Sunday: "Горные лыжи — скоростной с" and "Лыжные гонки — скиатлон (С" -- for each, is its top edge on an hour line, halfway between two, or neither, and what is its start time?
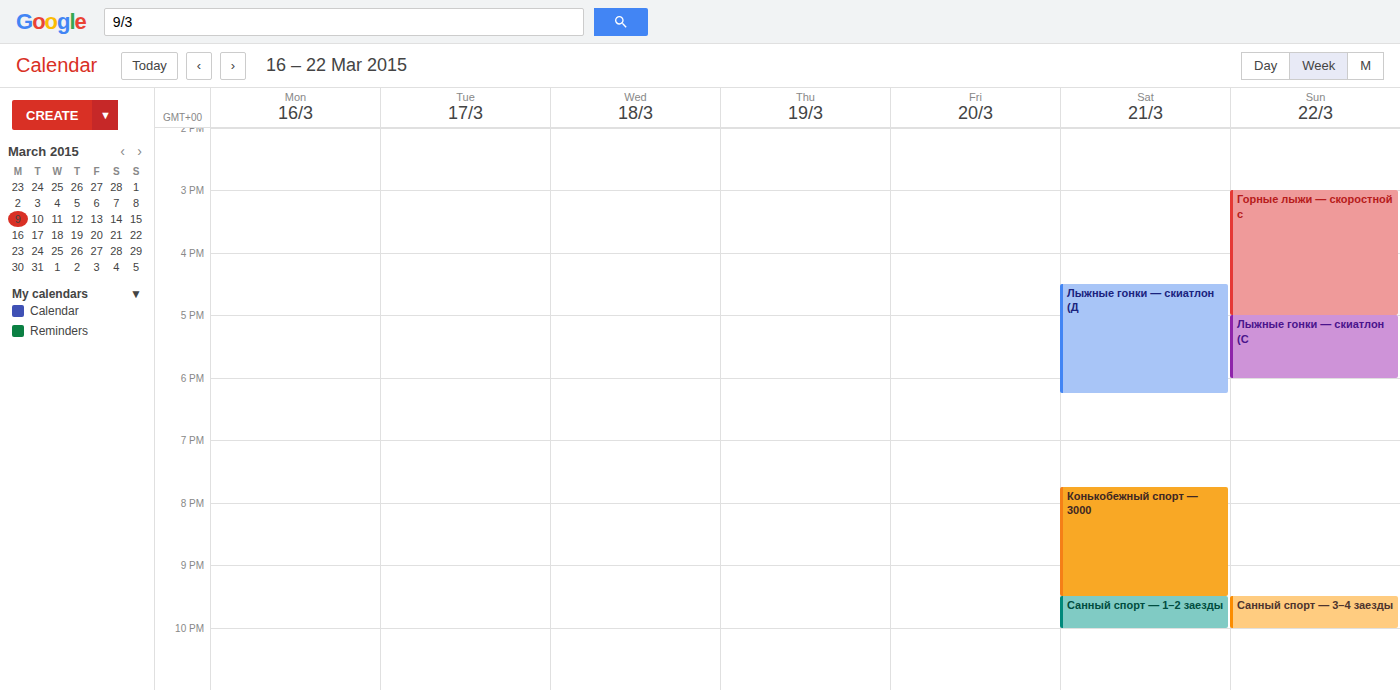
"Горные лыжи — скоростной с": 3:00 PM, exactly on the 3 PM line. "Лыжные гонки — скиатлон (С": 5:00 PM, exactly on the 5 PM line.